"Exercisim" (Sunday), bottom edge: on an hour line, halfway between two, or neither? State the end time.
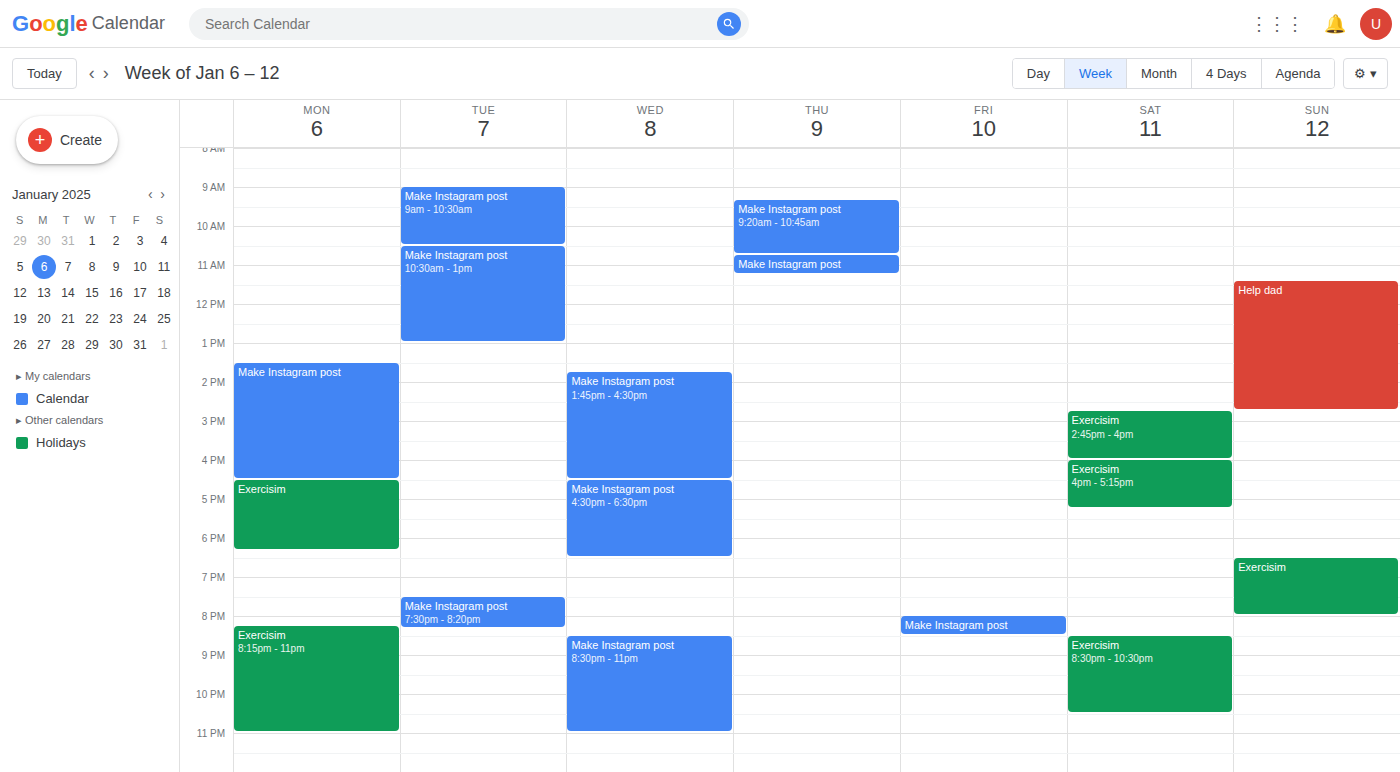
8:00 PM -- exactly on the 8 PM line.